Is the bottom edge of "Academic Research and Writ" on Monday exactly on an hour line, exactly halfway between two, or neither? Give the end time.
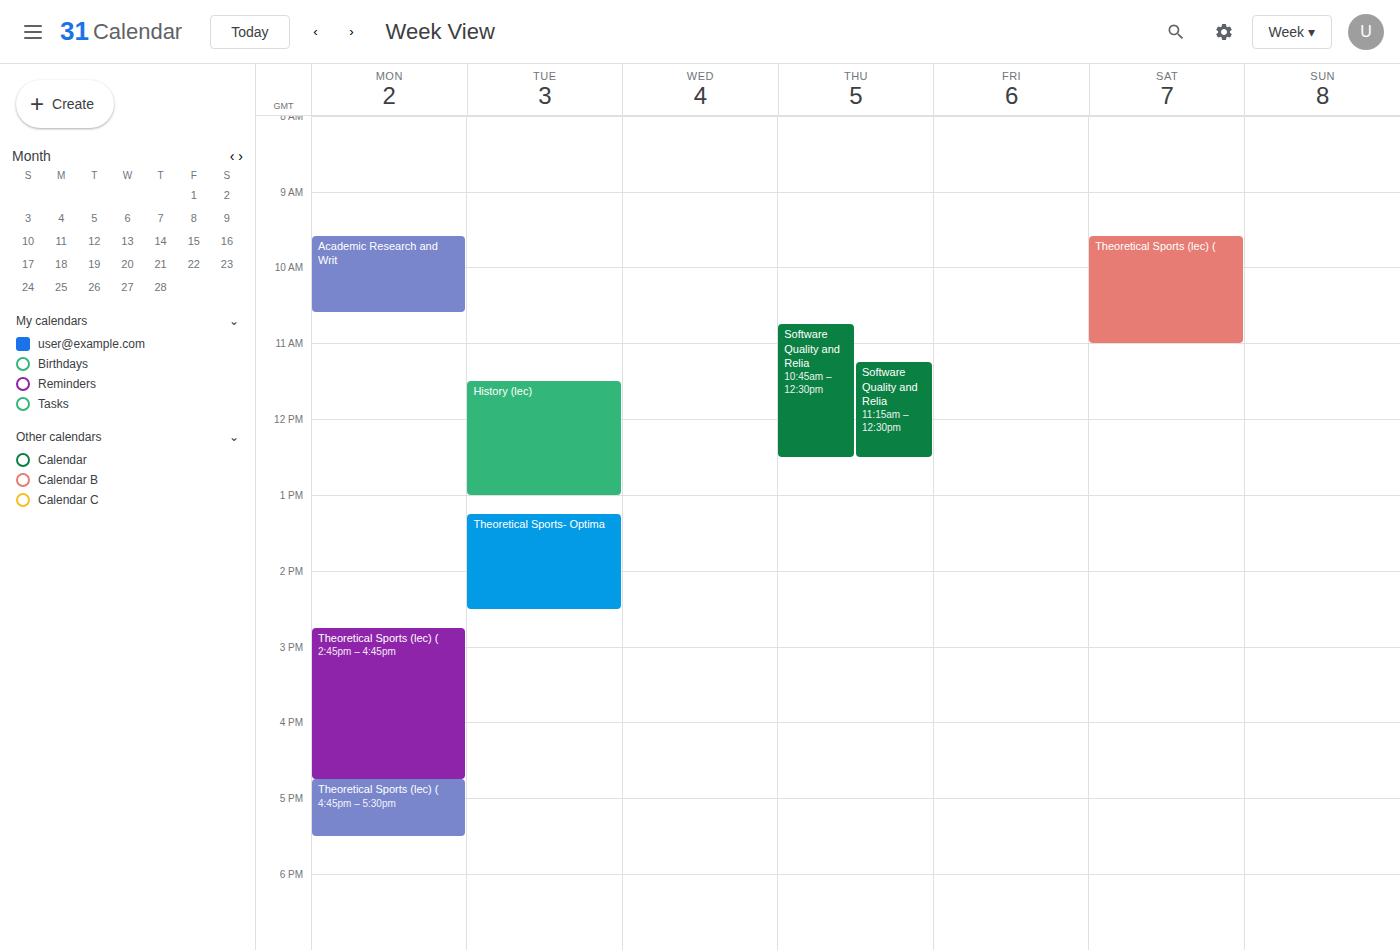
10:35 AM -- neither: 35 minutes below the 10 AM line and 25 minutes above the 11 AM line.